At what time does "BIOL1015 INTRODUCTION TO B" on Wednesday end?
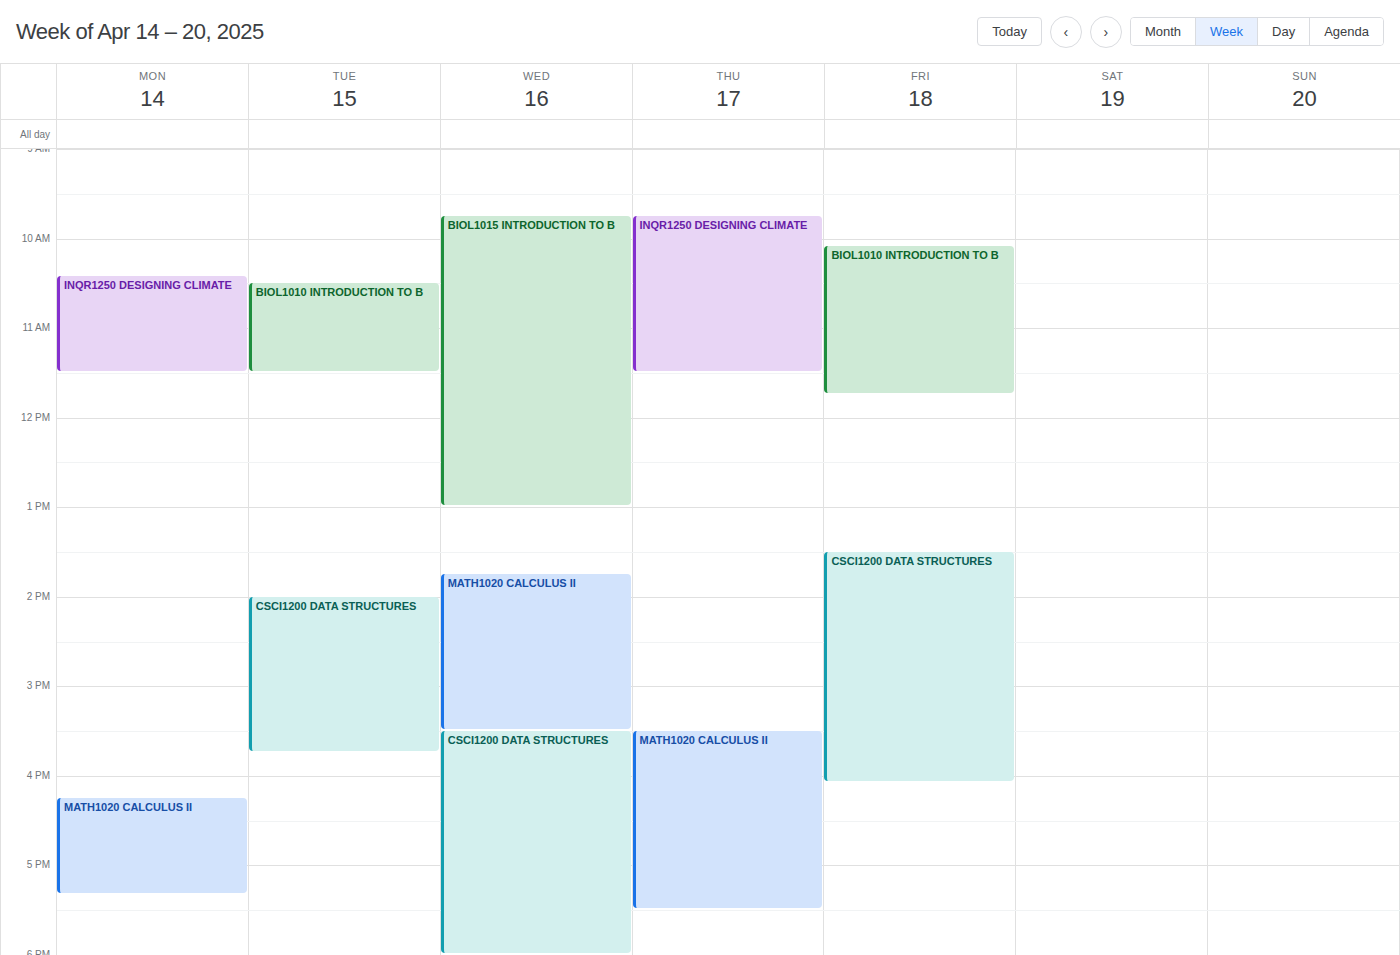
13:00